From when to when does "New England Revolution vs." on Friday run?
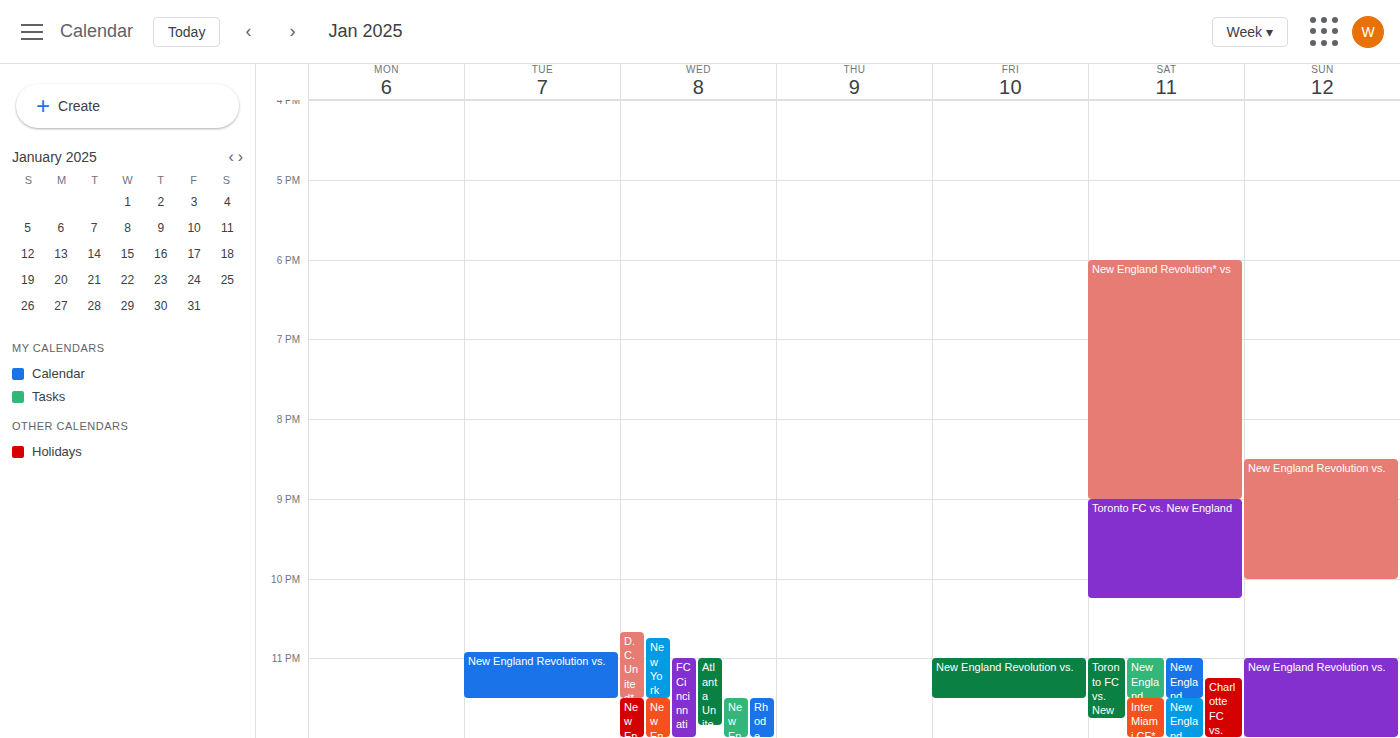
11:00 PM to 11:30 PM